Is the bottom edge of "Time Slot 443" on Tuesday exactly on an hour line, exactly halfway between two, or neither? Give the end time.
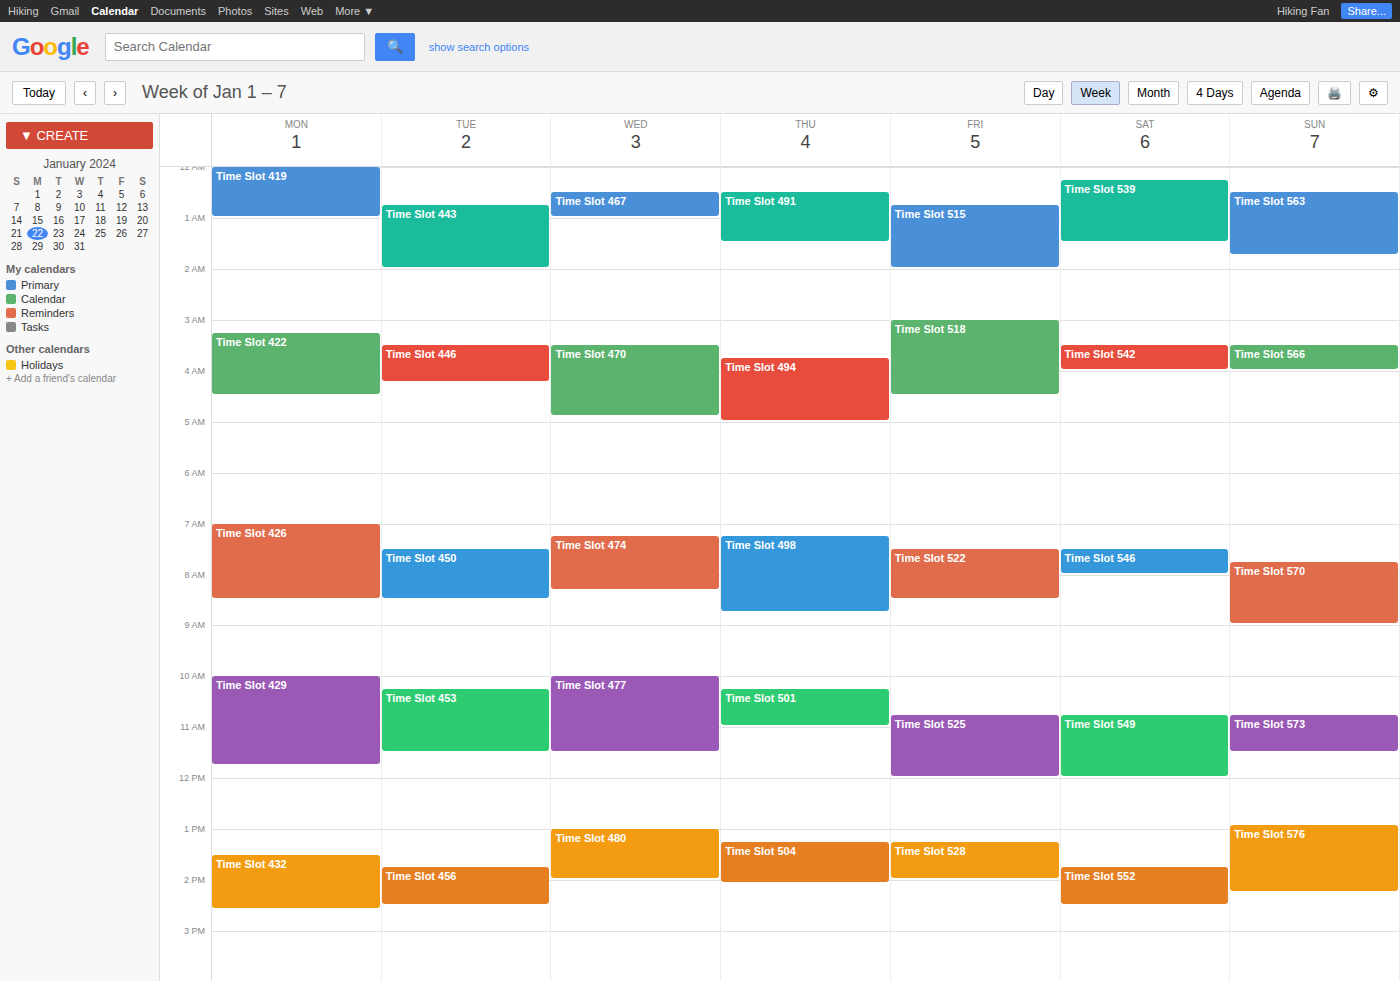
2:00 AM -- exactly on the 2 AM line.